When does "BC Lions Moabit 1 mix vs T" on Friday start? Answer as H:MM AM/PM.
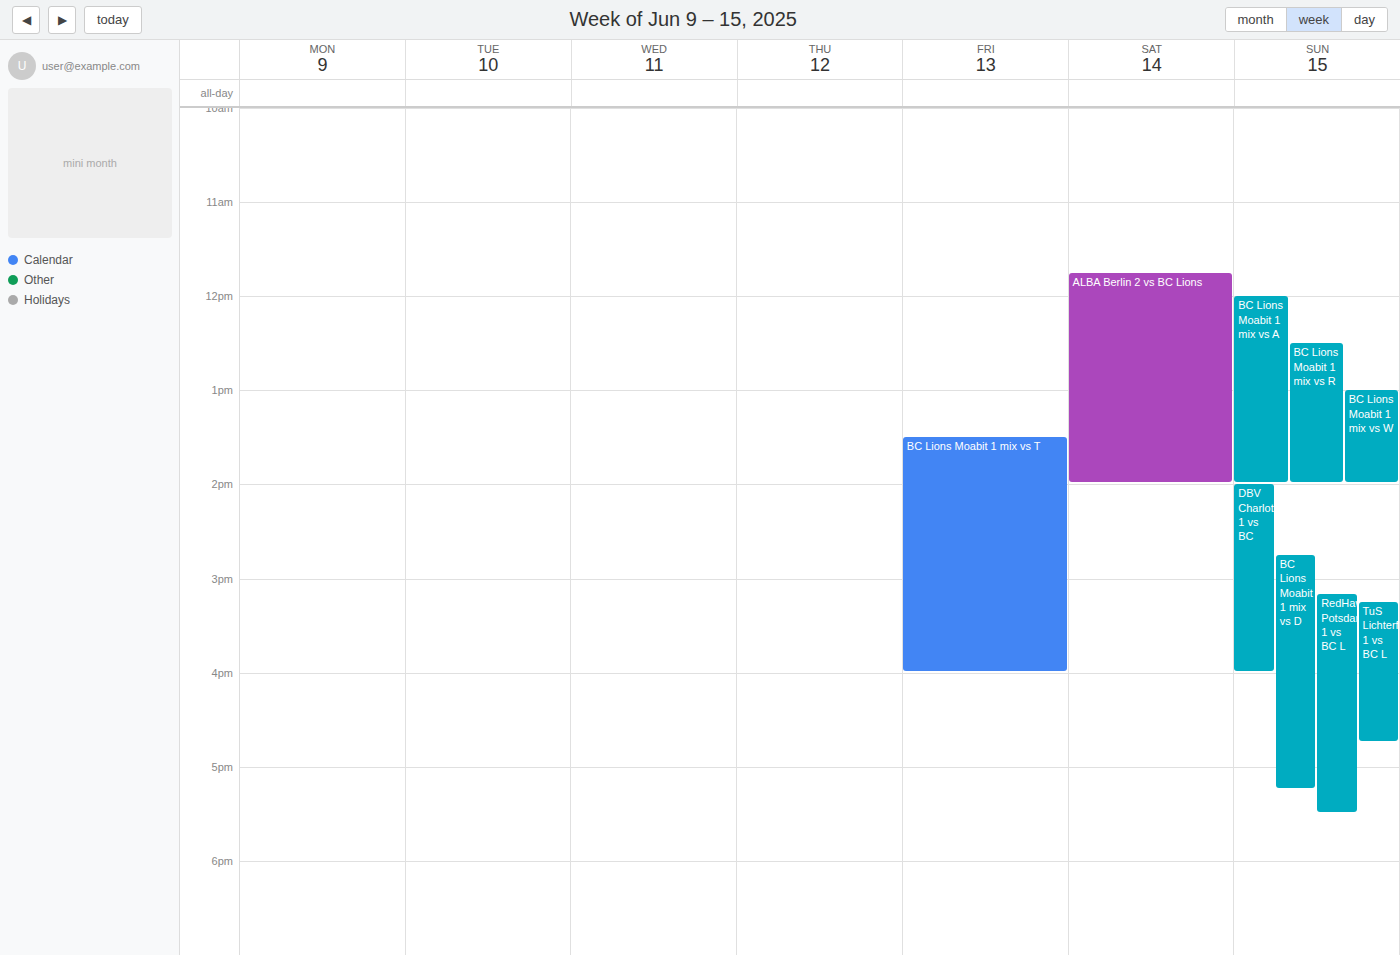
1:30 PM